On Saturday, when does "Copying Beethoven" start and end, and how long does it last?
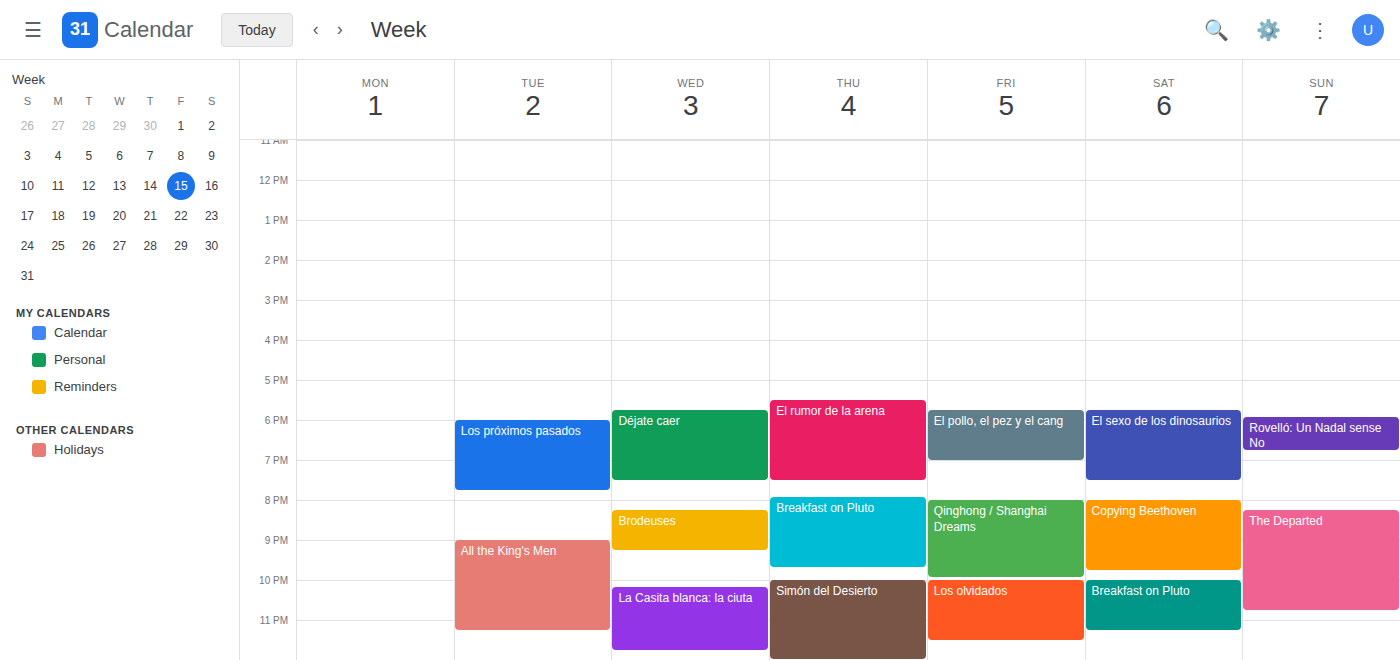
8:00 PM to 9:45 PM, 1 hour 45 minutes